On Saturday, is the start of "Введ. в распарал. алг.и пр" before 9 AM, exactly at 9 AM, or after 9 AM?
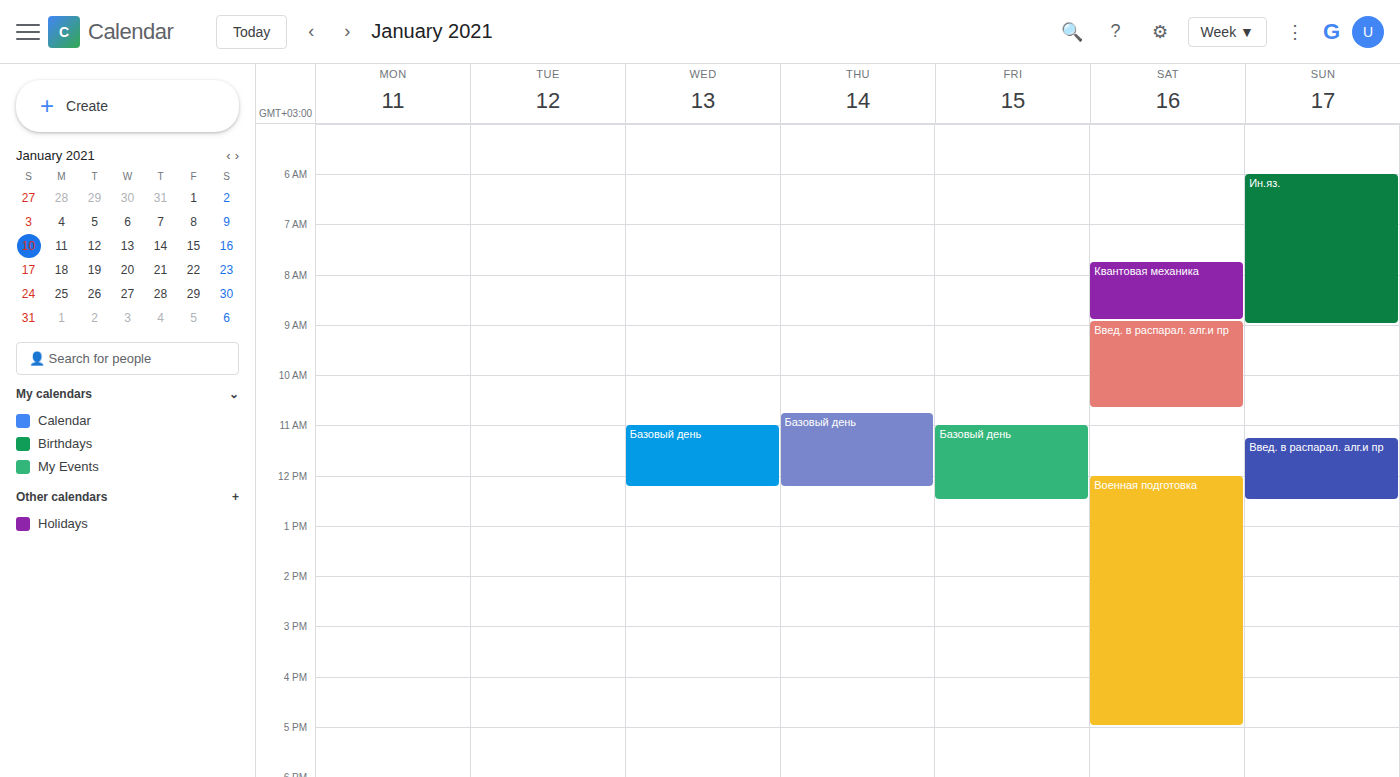
8:55 AM -- before 9 AM, 5 minutes above the 9 AM line.